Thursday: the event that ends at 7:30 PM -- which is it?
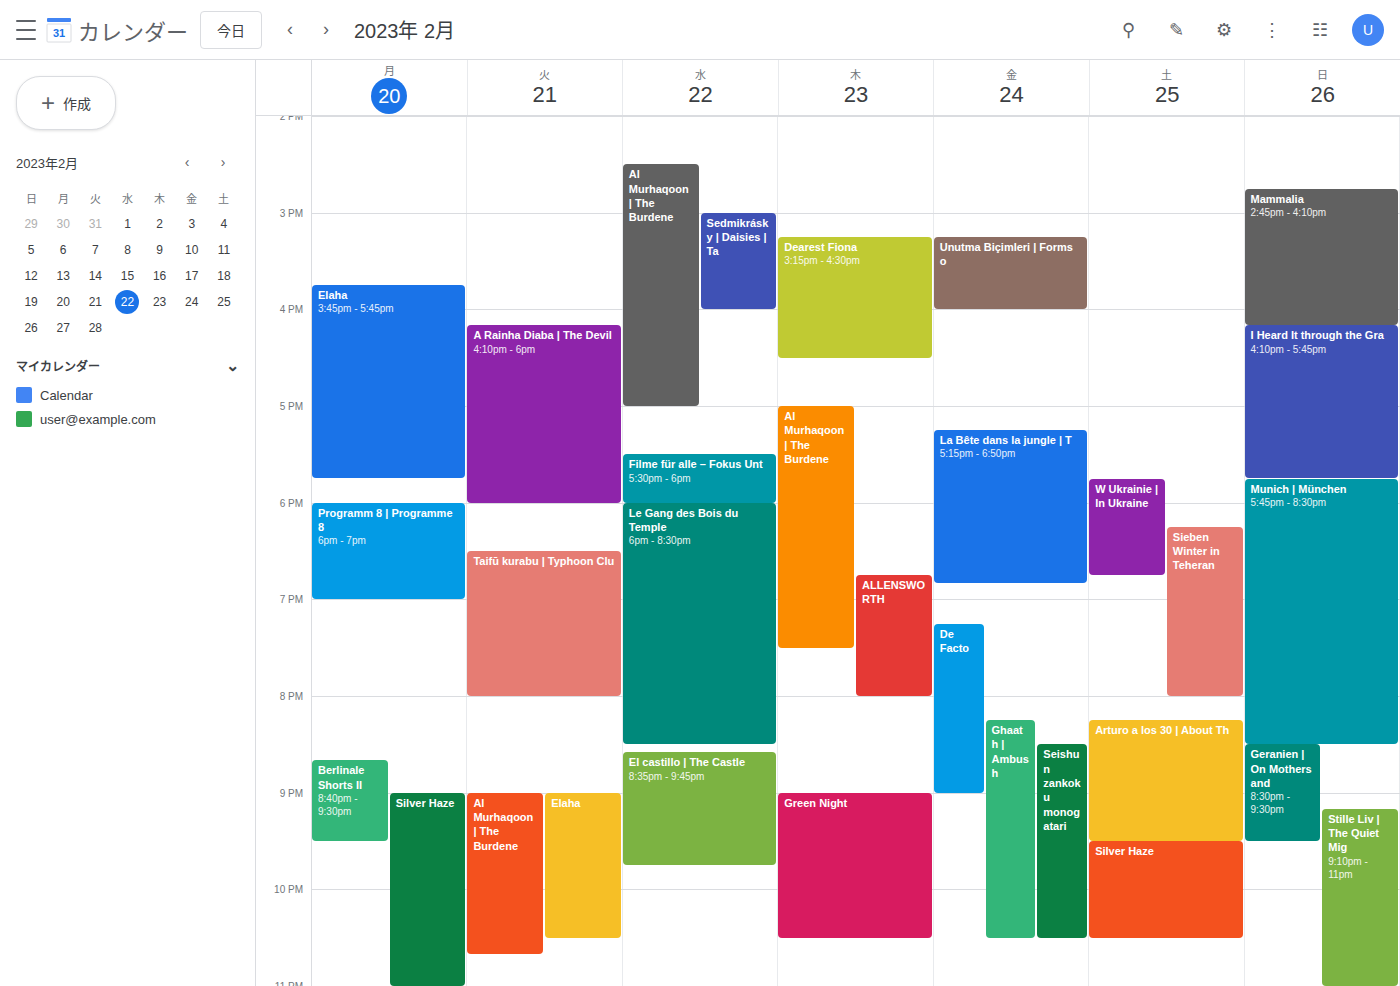
"Al Murhaqoon | The Burdene"